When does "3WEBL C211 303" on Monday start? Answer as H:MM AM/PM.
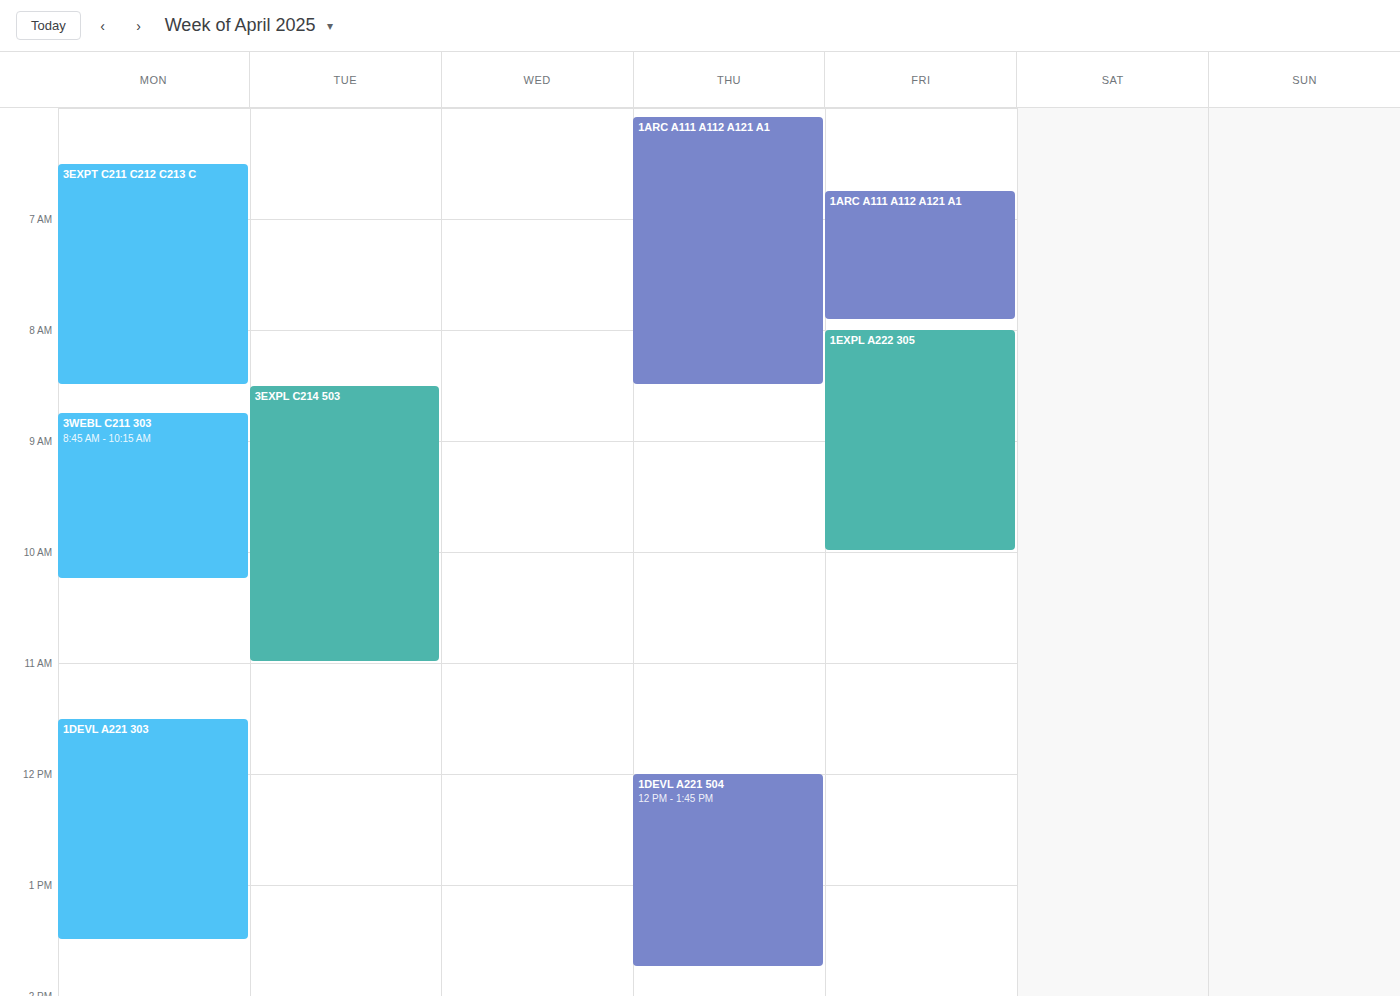
8:45 AM